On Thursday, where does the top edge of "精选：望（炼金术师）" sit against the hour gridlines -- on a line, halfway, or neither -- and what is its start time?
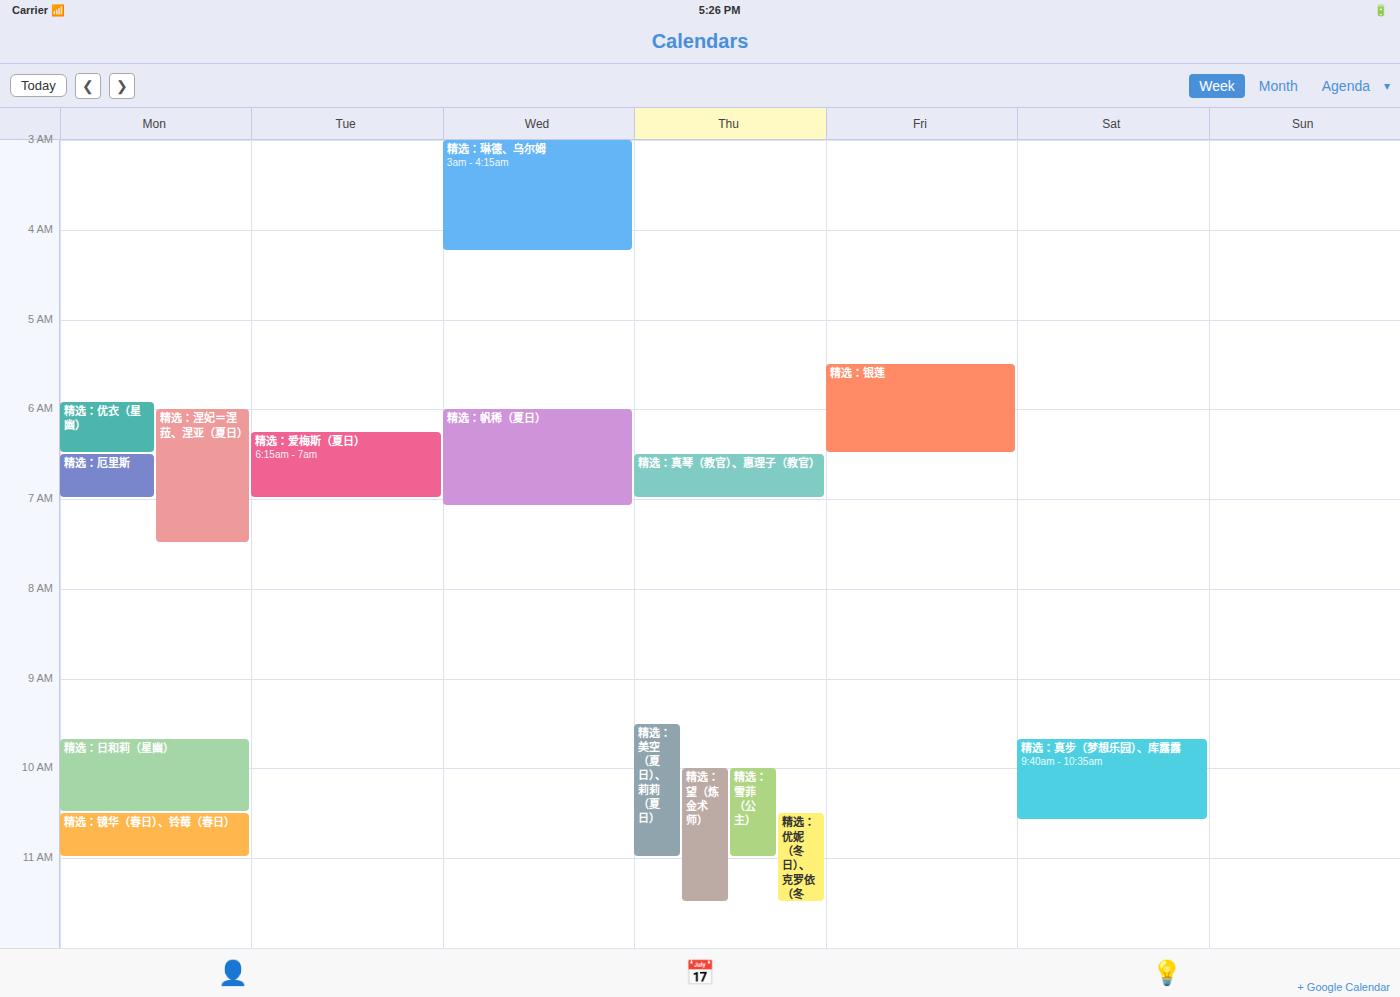
10:00 AM -- exactly on the 10 AM line.